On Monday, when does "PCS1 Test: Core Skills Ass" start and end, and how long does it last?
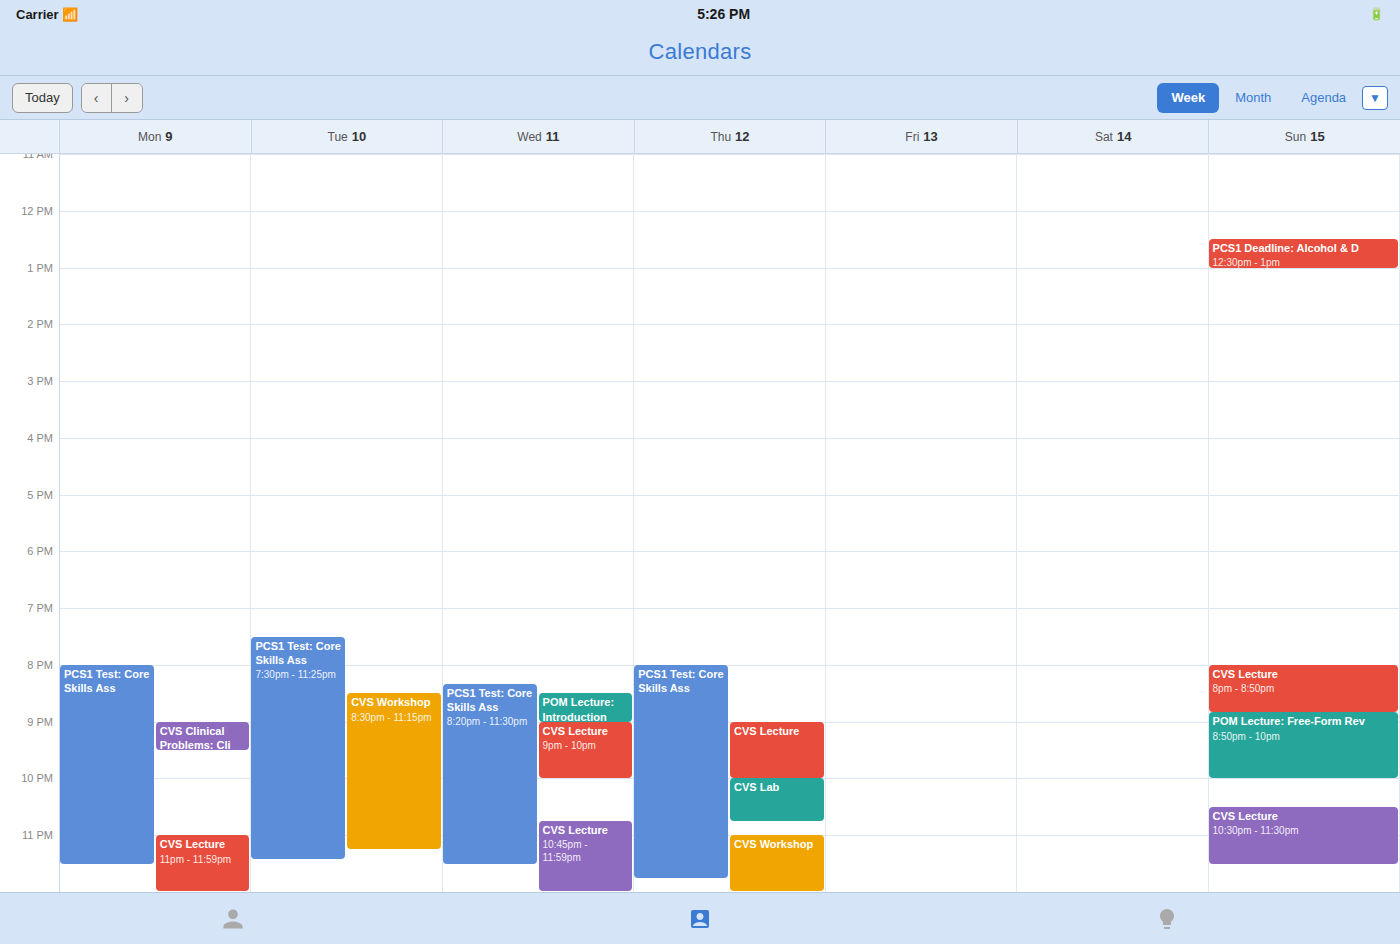
8:00 PM to 11:30 PM, 3 hours 30 minutes